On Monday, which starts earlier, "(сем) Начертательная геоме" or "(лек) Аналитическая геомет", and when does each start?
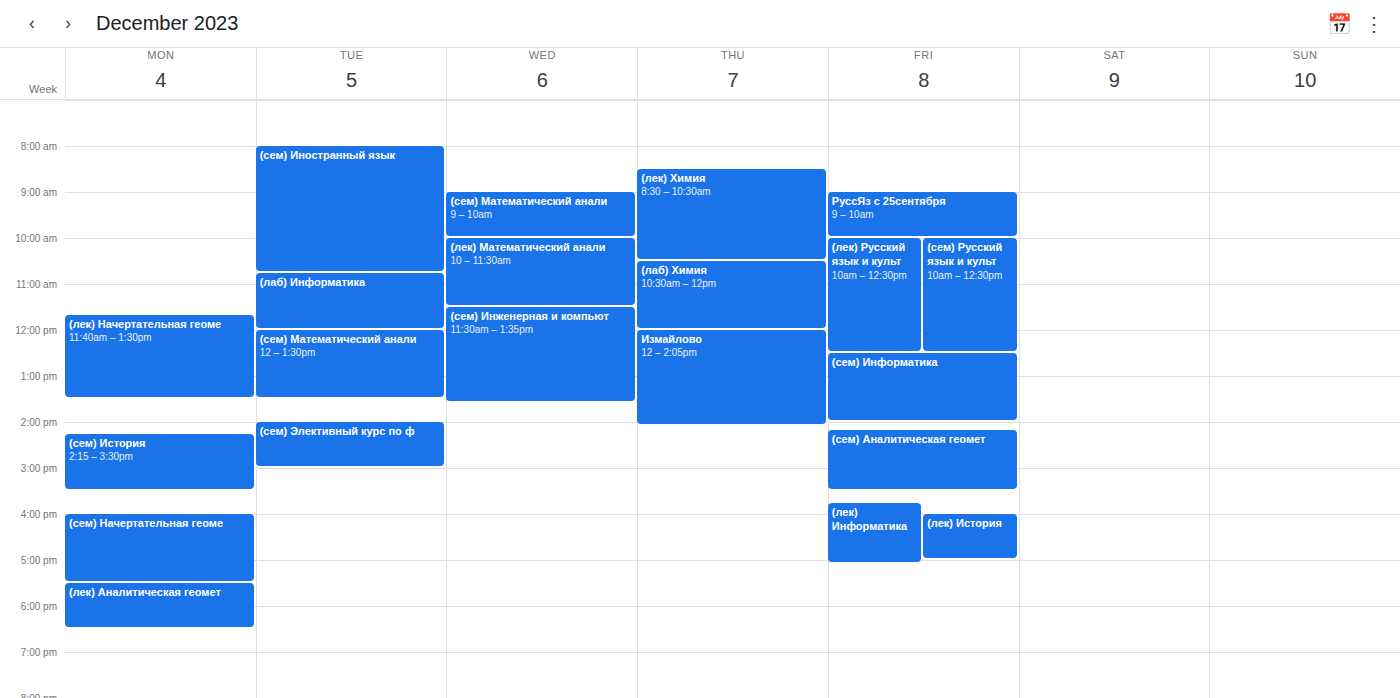
"(сем) Начертательная геоме" 16:00; "(лек) Аналитическая геомет" 17:30.